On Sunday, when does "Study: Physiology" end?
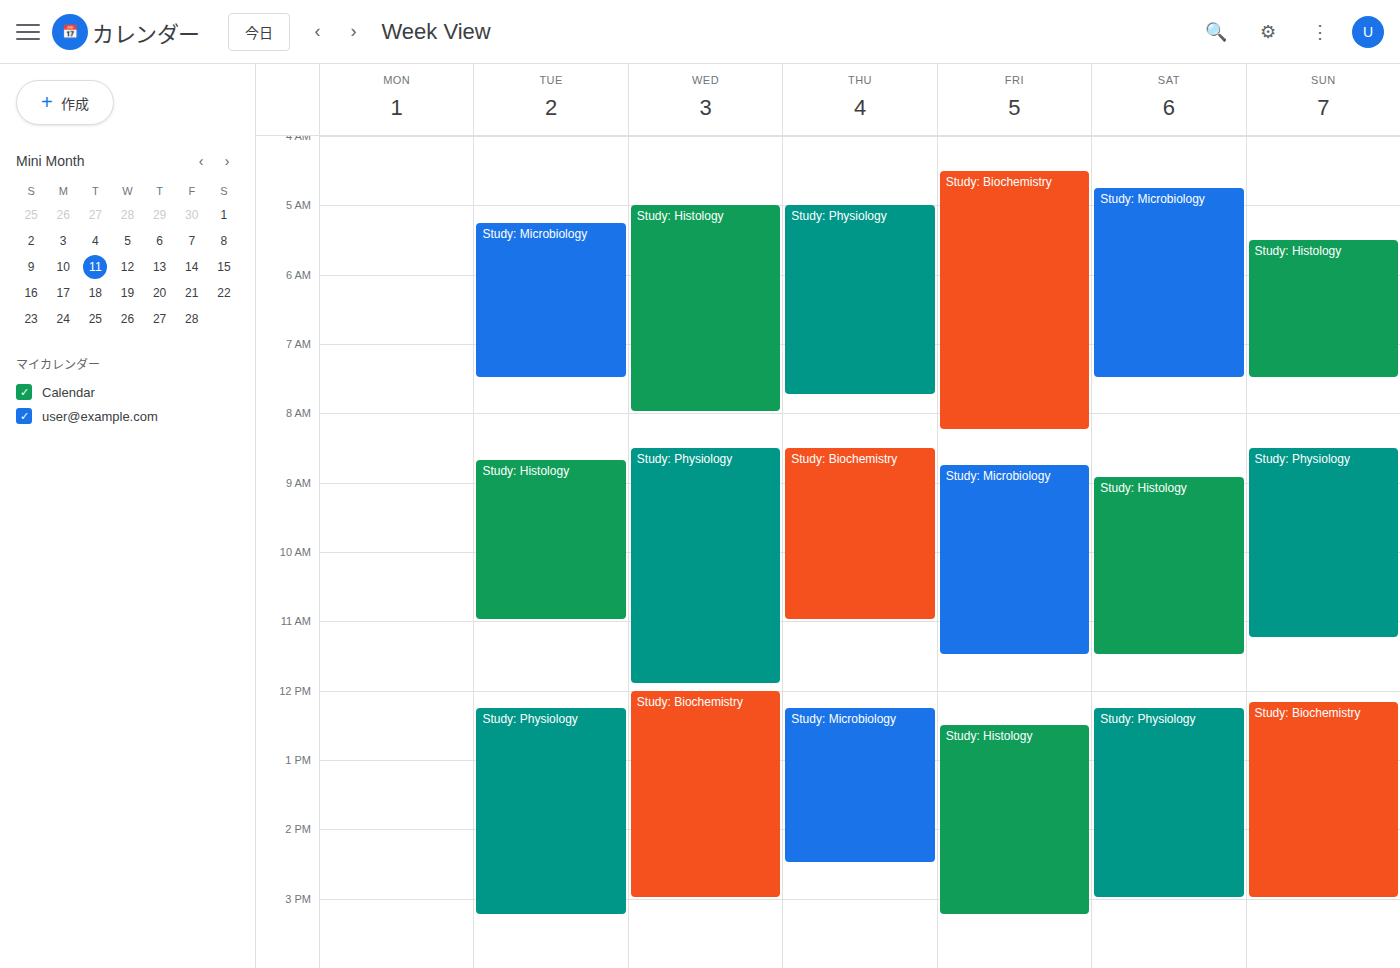
11:15 AM